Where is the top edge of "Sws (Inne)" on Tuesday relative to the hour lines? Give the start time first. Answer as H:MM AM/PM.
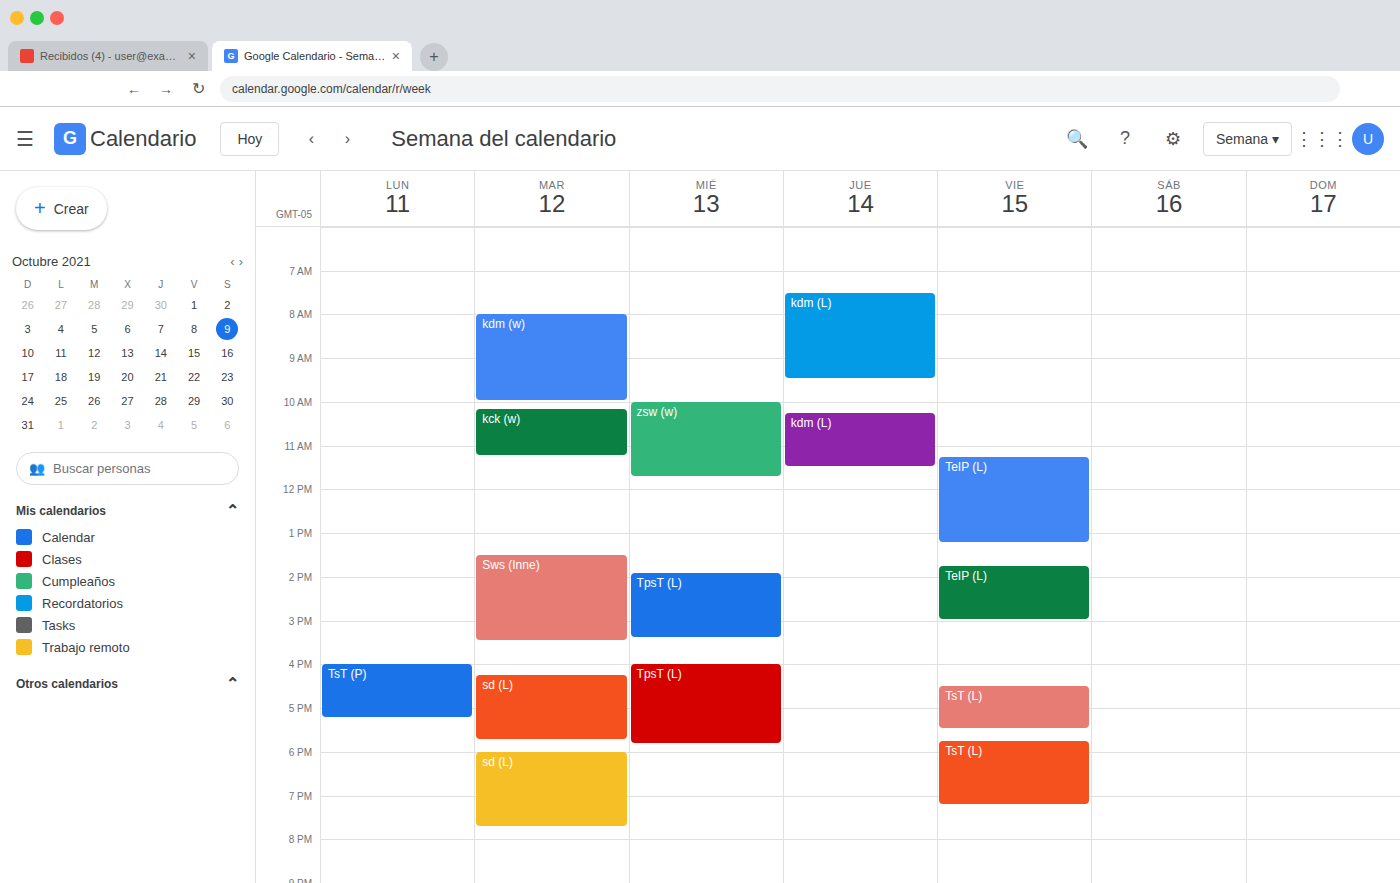
1:30 PM -- halfway between the 1 PM and 2 PM lines.